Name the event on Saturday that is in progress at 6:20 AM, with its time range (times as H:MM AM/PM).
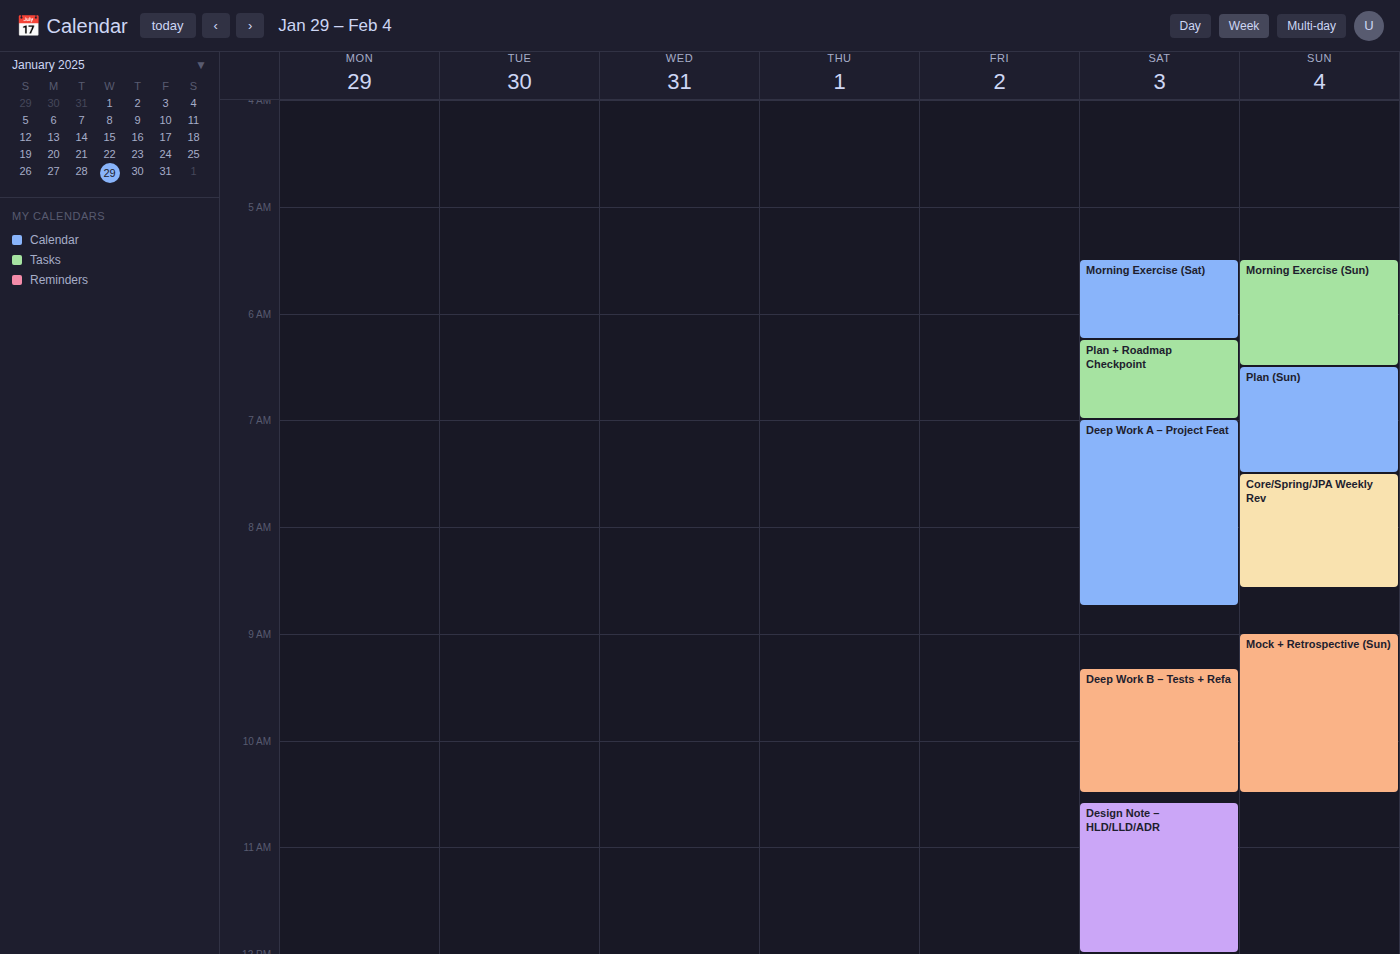
"Plan + Roadmap Checkpoint", 6:15 AM to 7:00 AM